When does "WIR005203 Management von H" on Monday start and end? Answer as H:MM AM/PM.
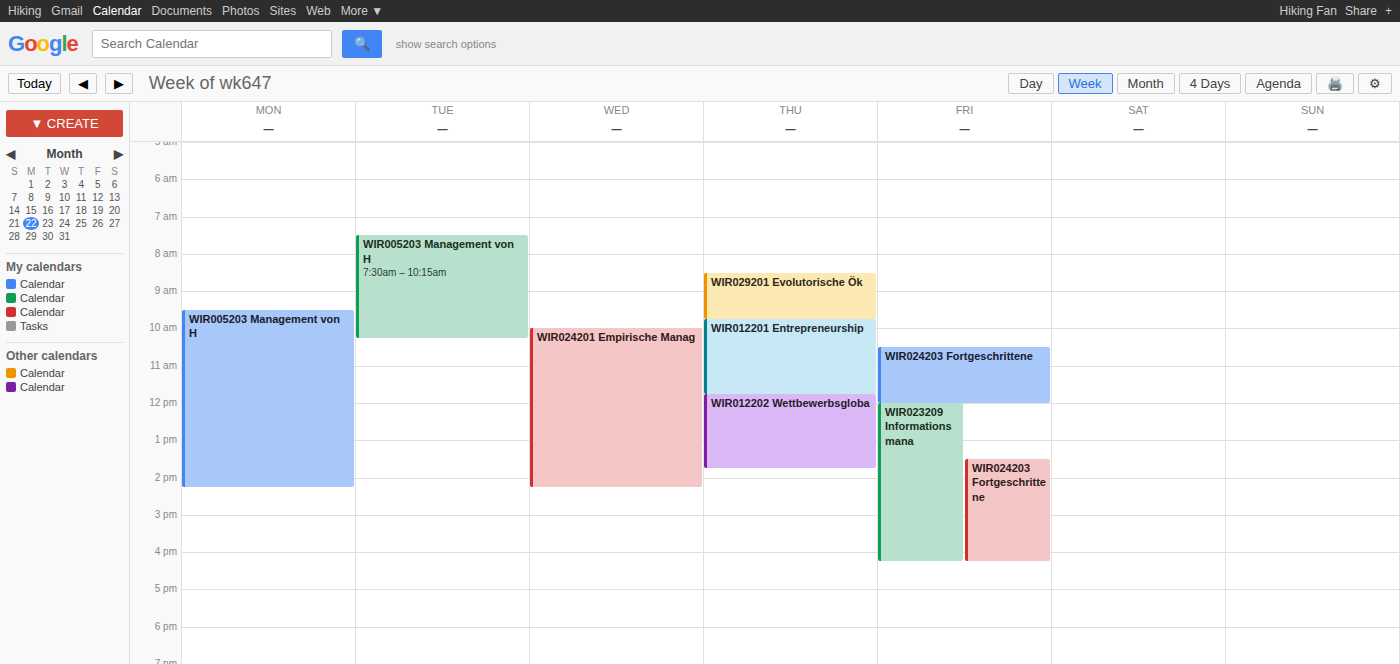
9:30 AM to 2:15 PM